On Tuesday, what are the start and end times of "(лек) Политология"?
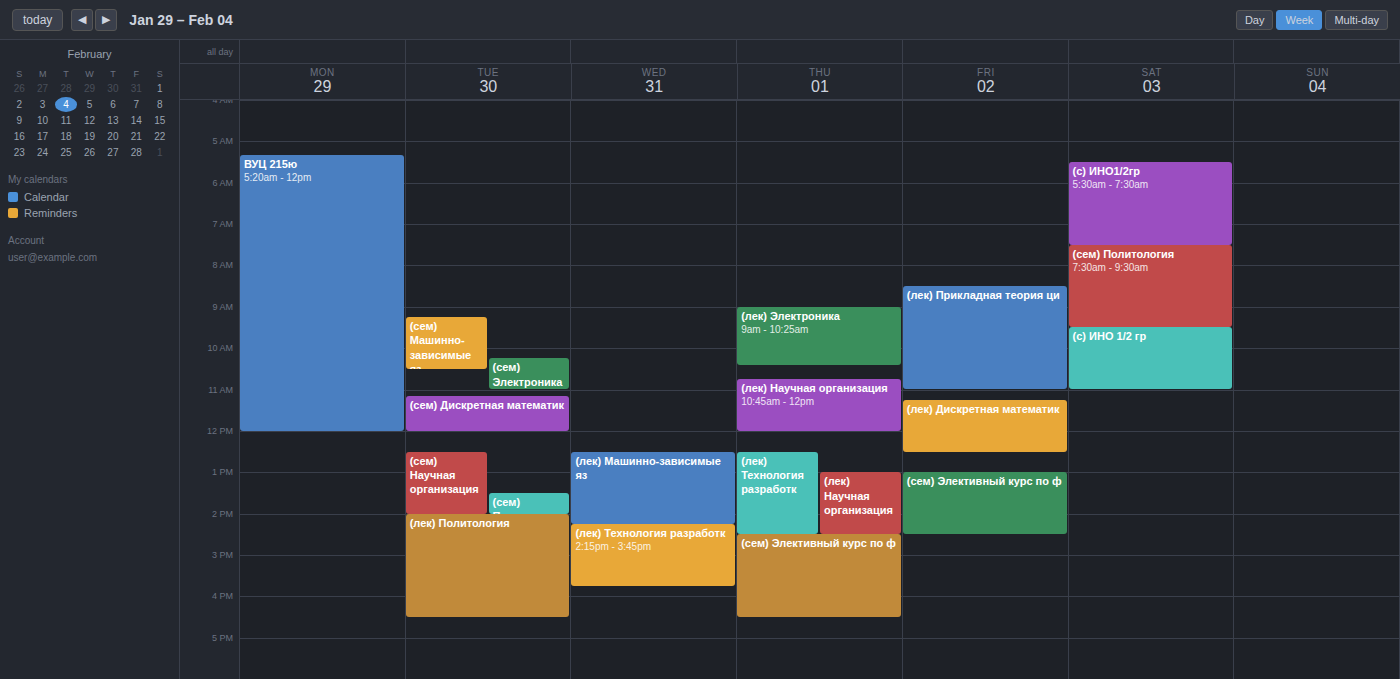
2:00 PM to 4:30 PM